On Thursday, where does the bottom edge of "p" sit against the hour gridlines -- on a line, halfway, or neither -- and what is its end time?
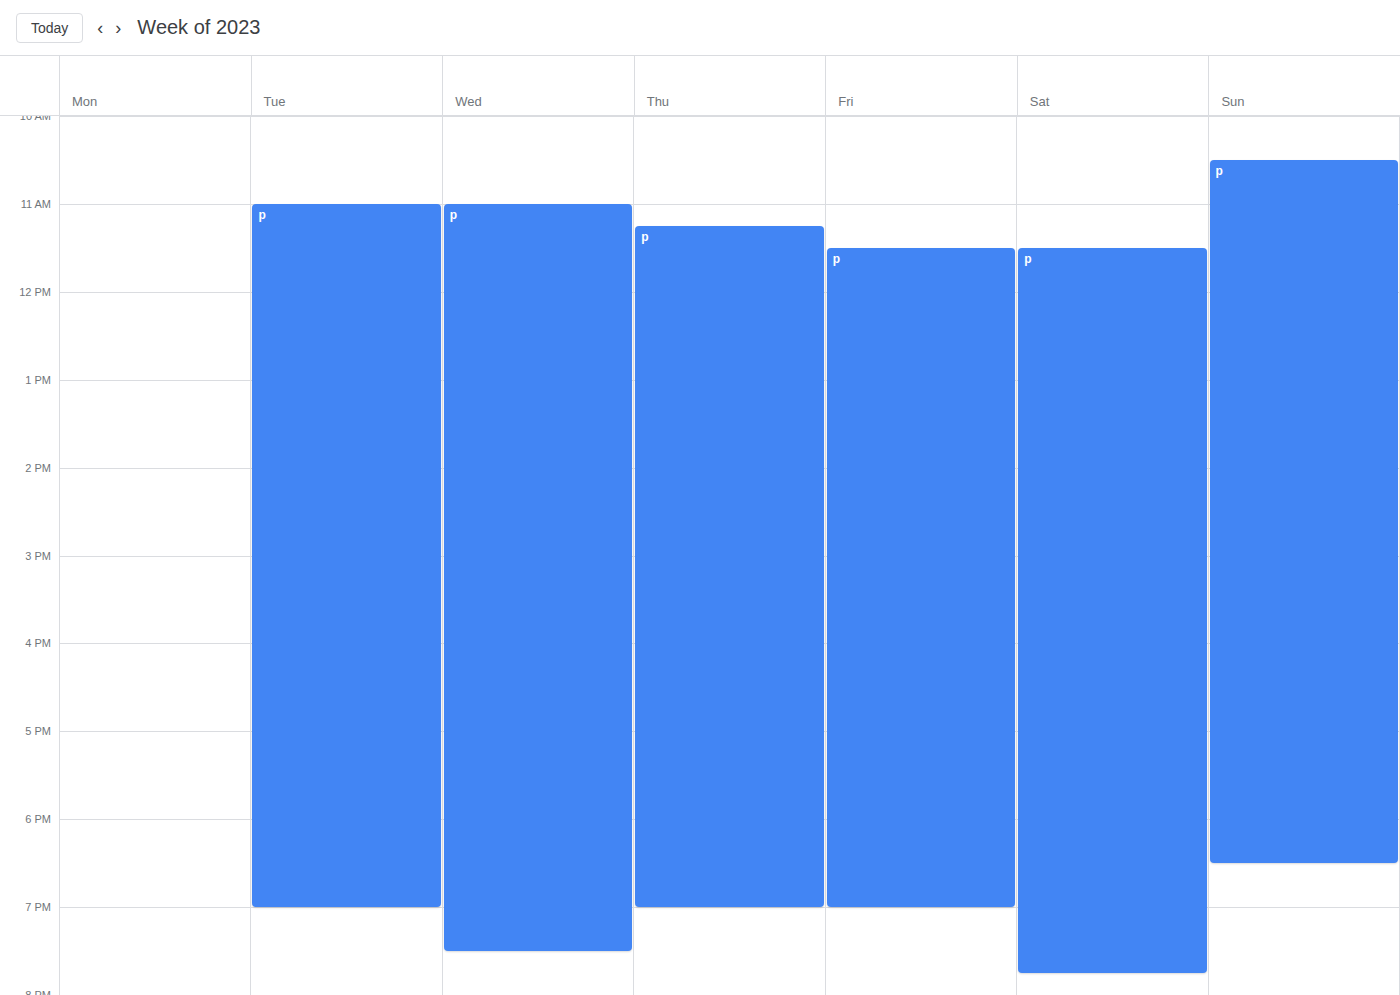
7:00 PM -- exactly on the 7 PM line.